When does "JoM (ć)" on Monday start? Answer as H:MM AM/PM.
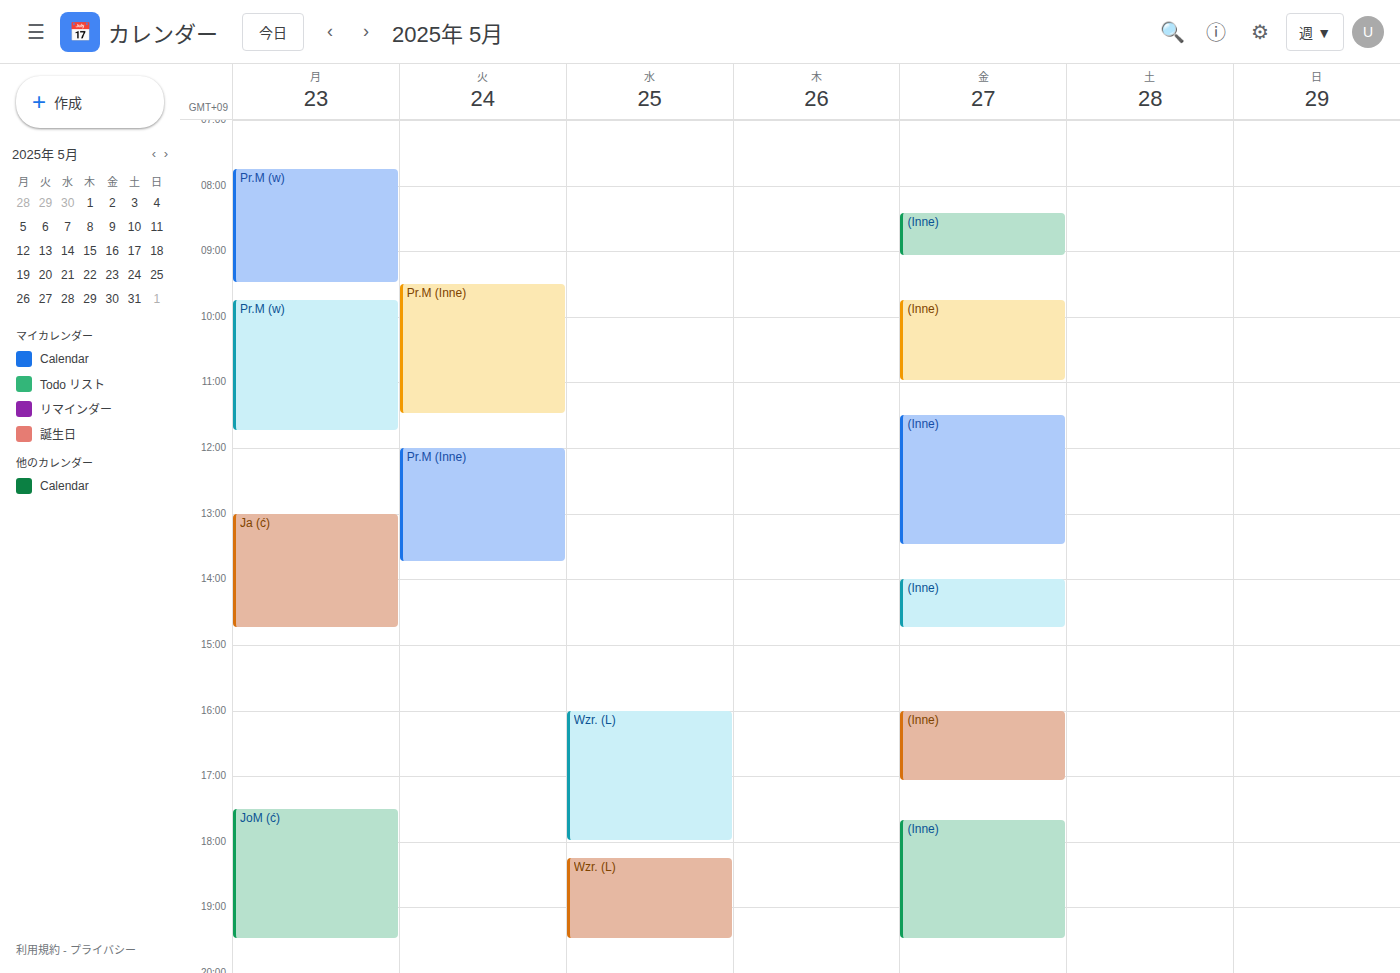
5:30 PM